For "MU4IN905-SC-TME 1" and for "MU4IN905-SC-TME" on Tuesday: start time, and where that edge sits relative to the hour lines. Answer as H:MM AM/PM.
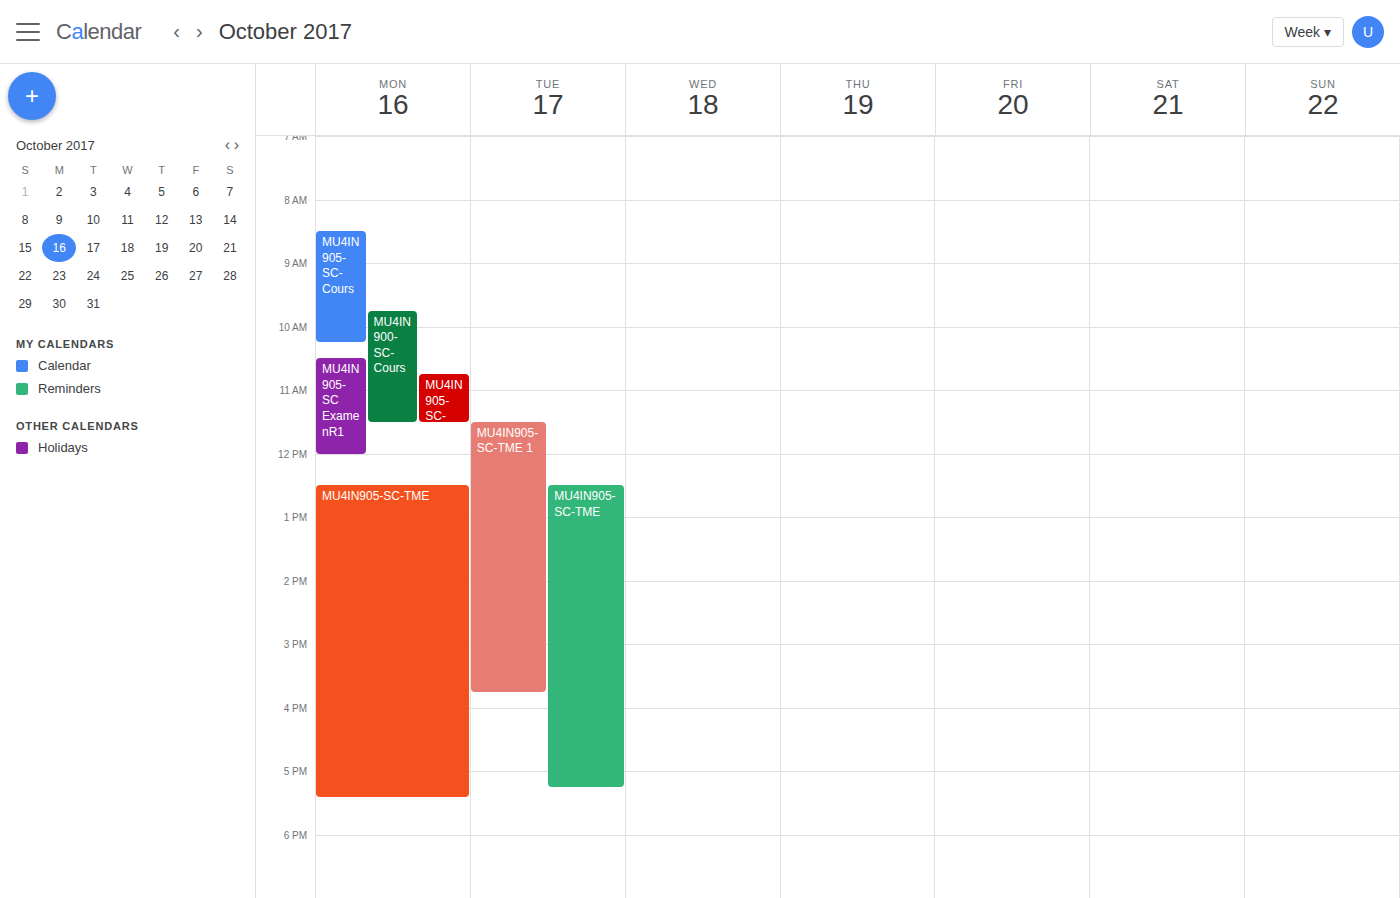
"MU4IN905-SC-TME 1": 11:30 AM, halfway between the 11 AM and 12 PM lines. "MU4IN905-SC-TME": 12:30 PM, halfway between the 12 PM and 1 PM lines.